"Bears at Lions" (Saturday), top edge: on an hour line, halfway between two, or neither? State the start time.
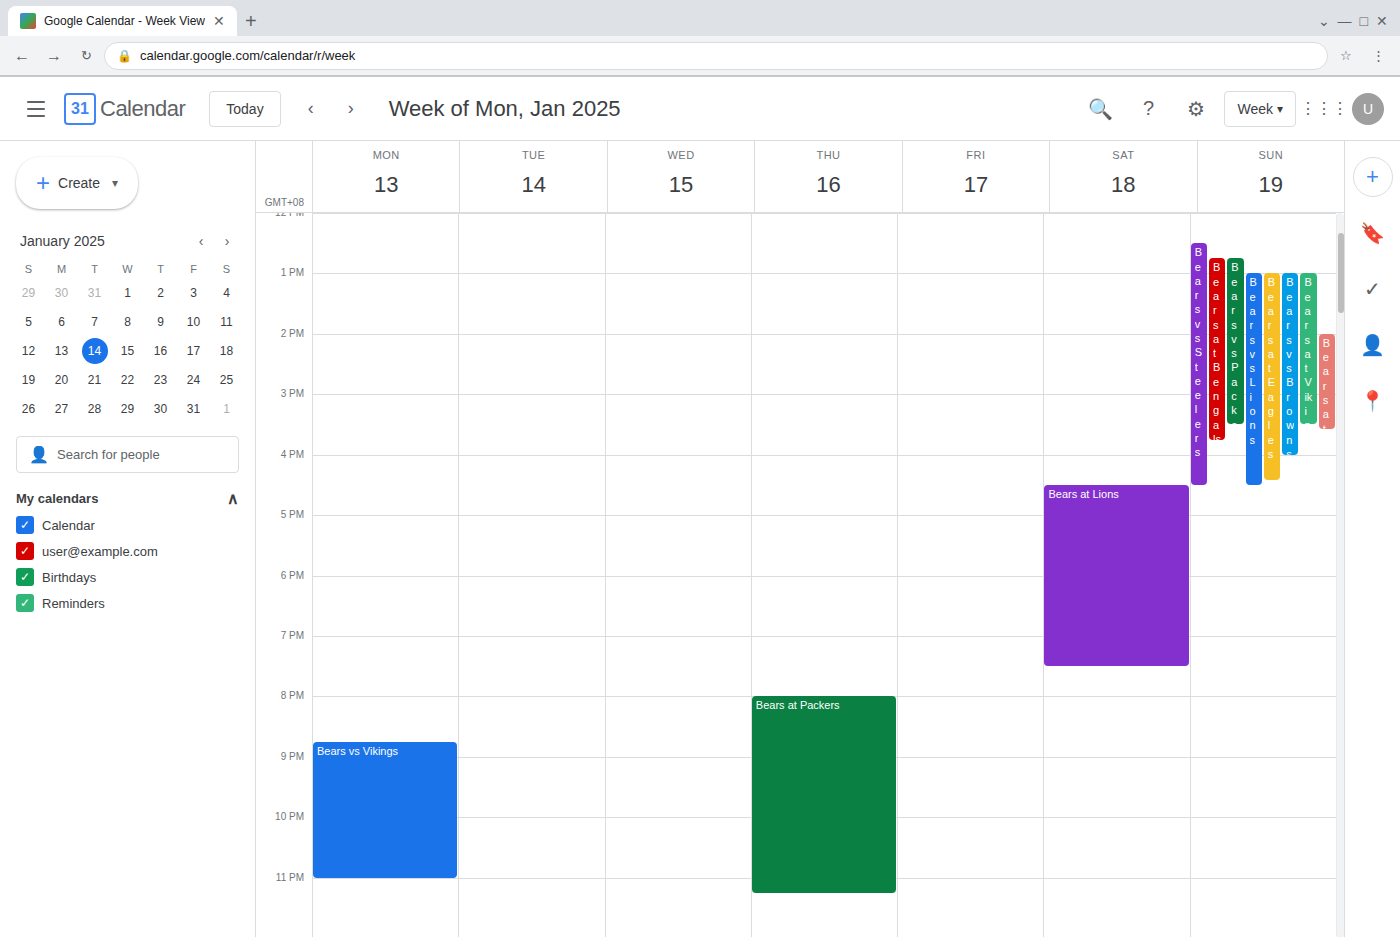
16:30 -- halfway between the 16:00 and 17:00 lines.